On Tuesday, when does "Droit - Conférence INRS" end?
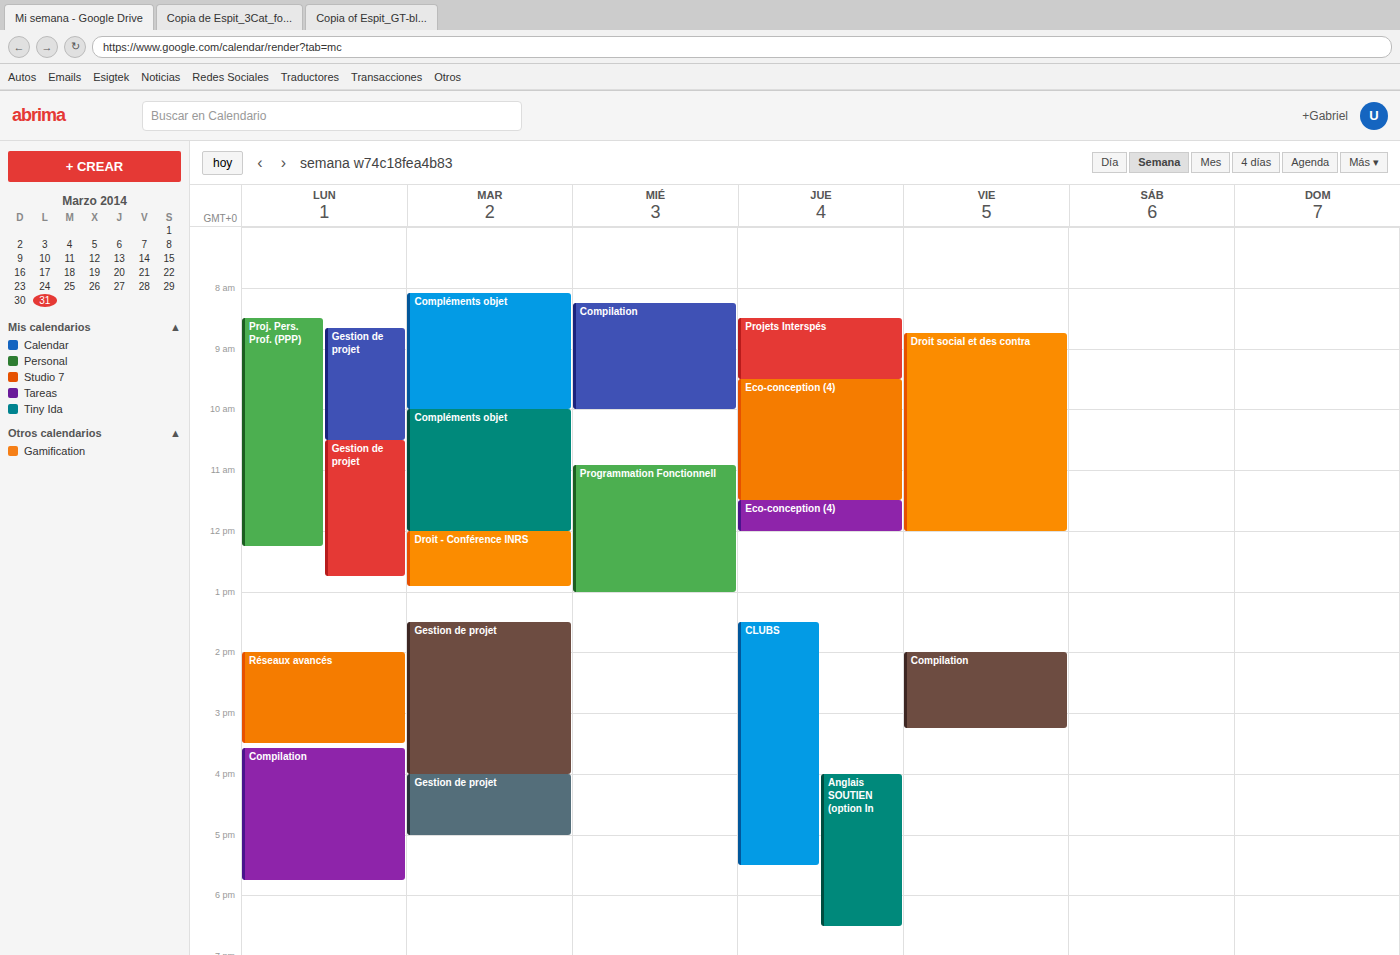
12:55 PM